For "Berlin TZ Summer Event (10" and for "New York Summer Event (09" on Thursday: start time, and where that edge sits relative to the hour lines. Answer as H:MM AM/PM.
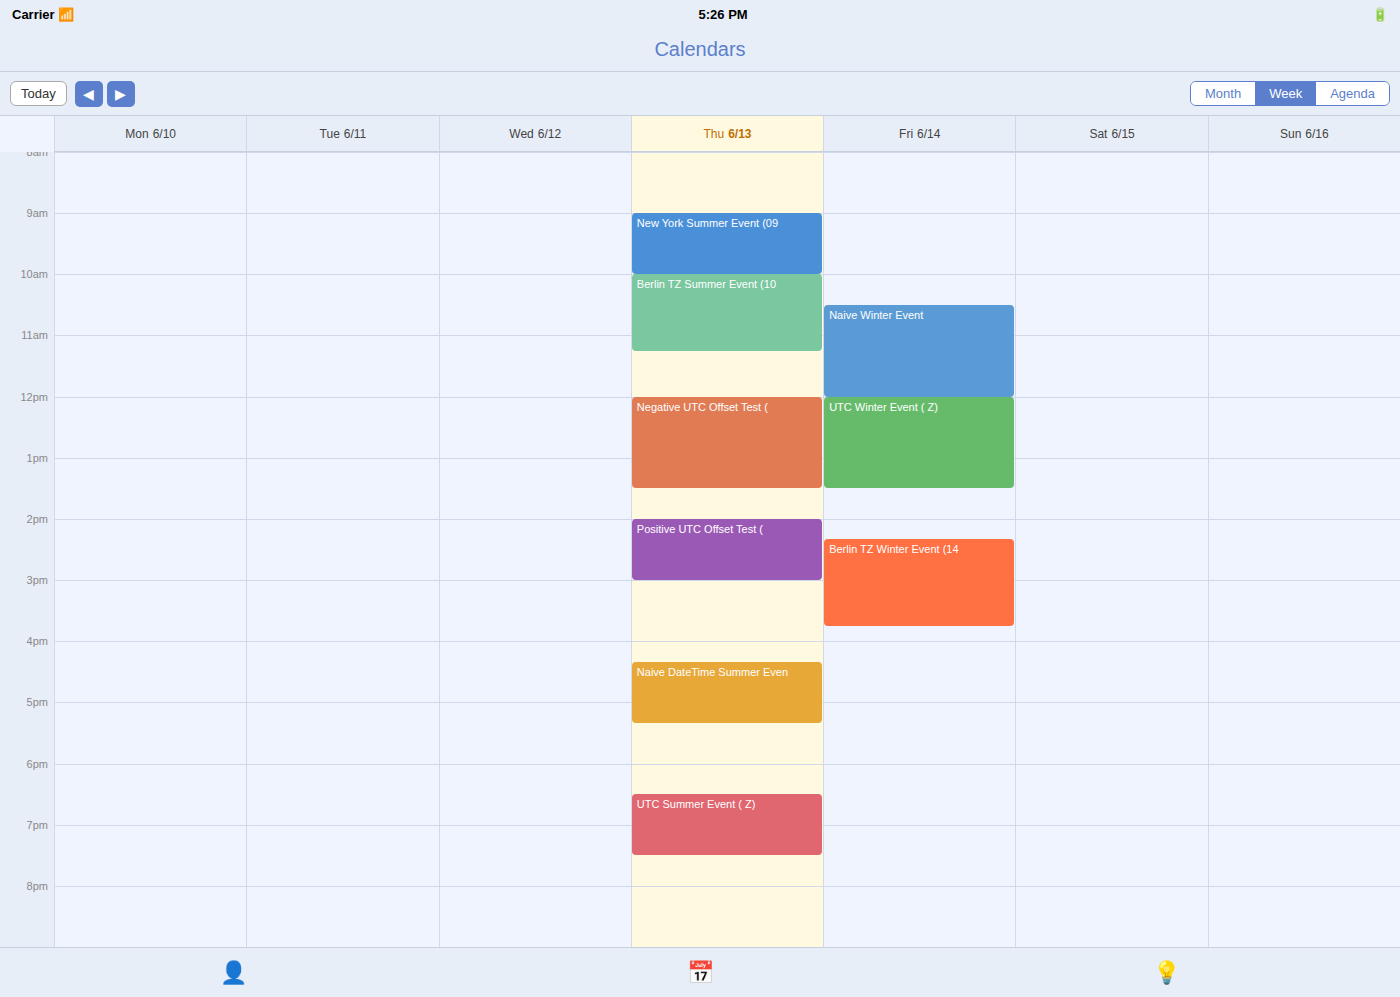
"Berlin TZ Summer Event (10": 10:00 AM, exactly on the 10 AM line. "New York Summer Event (09": 9:00 AM, exactly on the 9 AM line.